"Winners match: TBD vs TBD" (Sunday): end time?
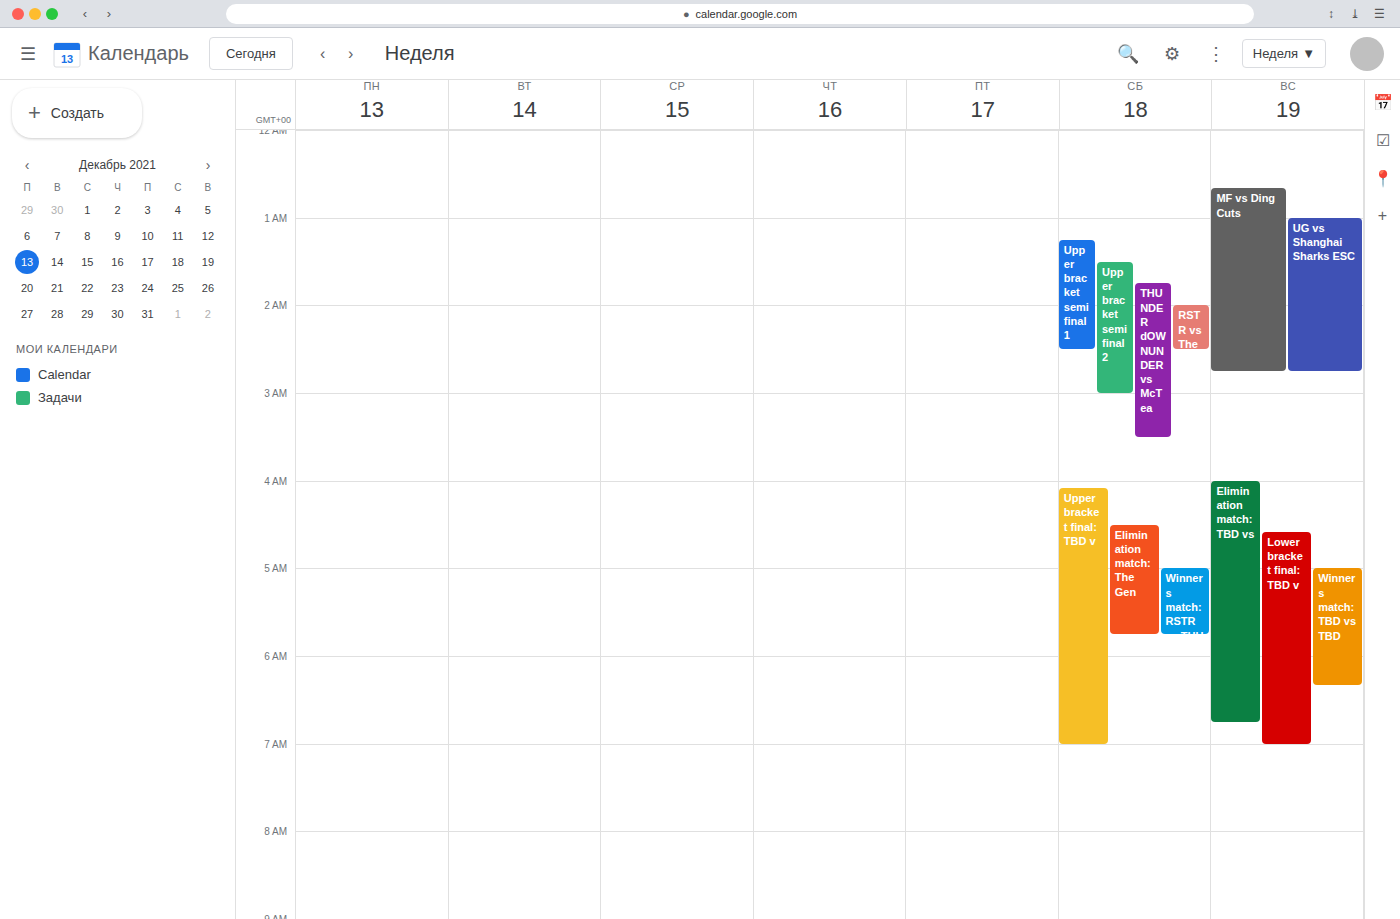
06:20